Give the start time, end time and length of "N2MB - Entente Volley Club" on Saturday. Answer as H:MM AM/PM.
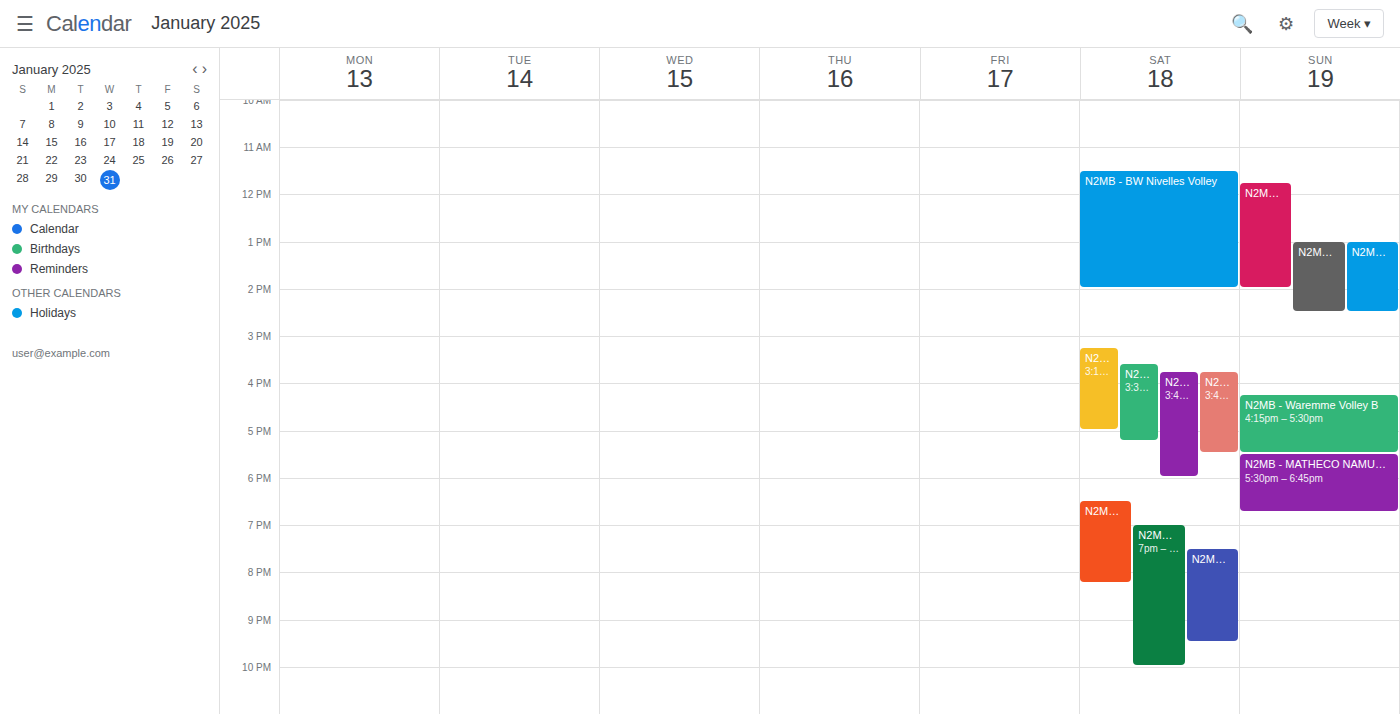
6:30 PM to 8:15 PM, 1 hour 45 minutes